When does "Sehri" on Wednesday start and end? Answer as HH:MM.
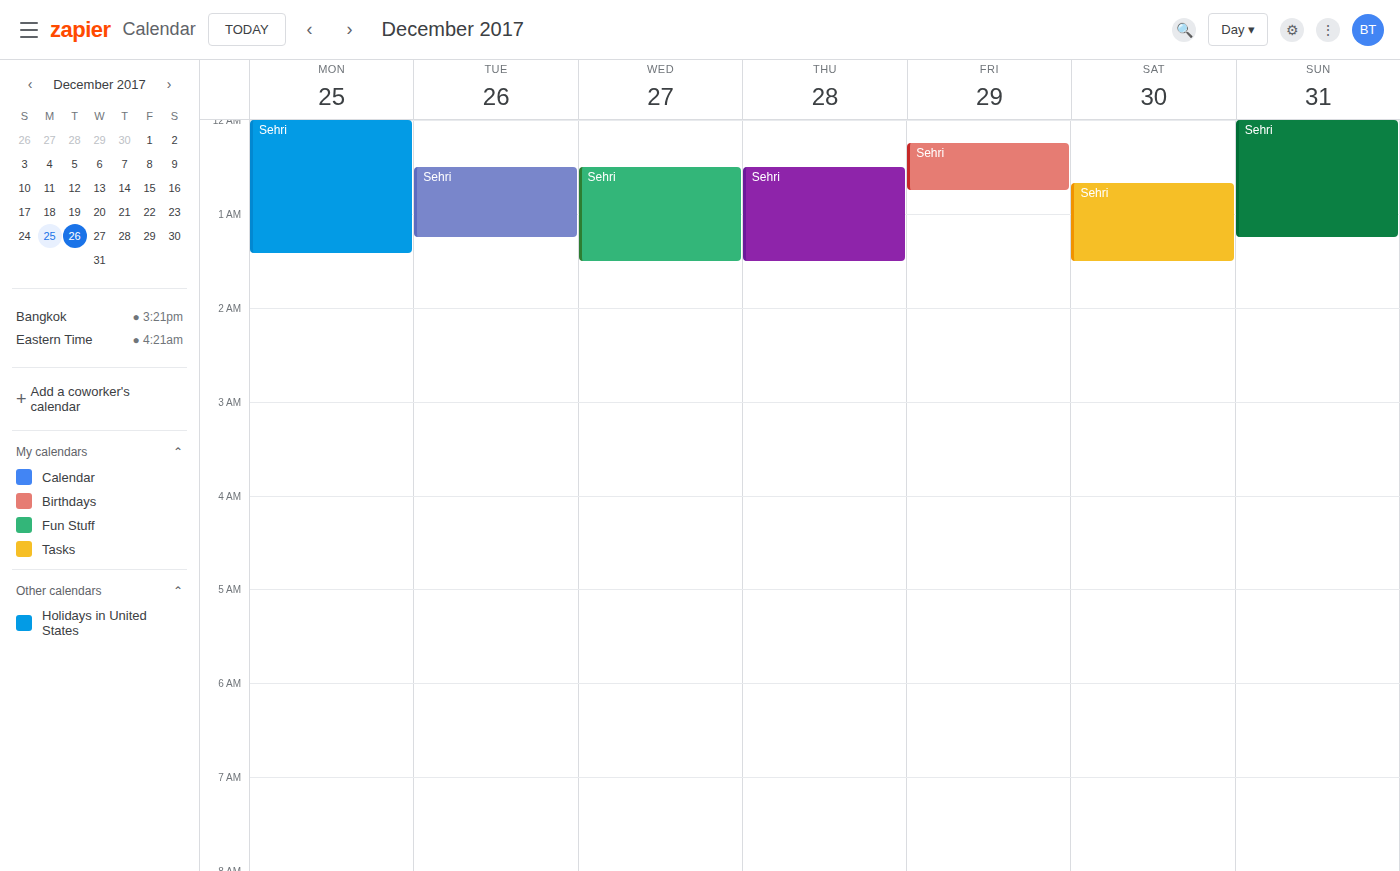
00:30 to 01:30